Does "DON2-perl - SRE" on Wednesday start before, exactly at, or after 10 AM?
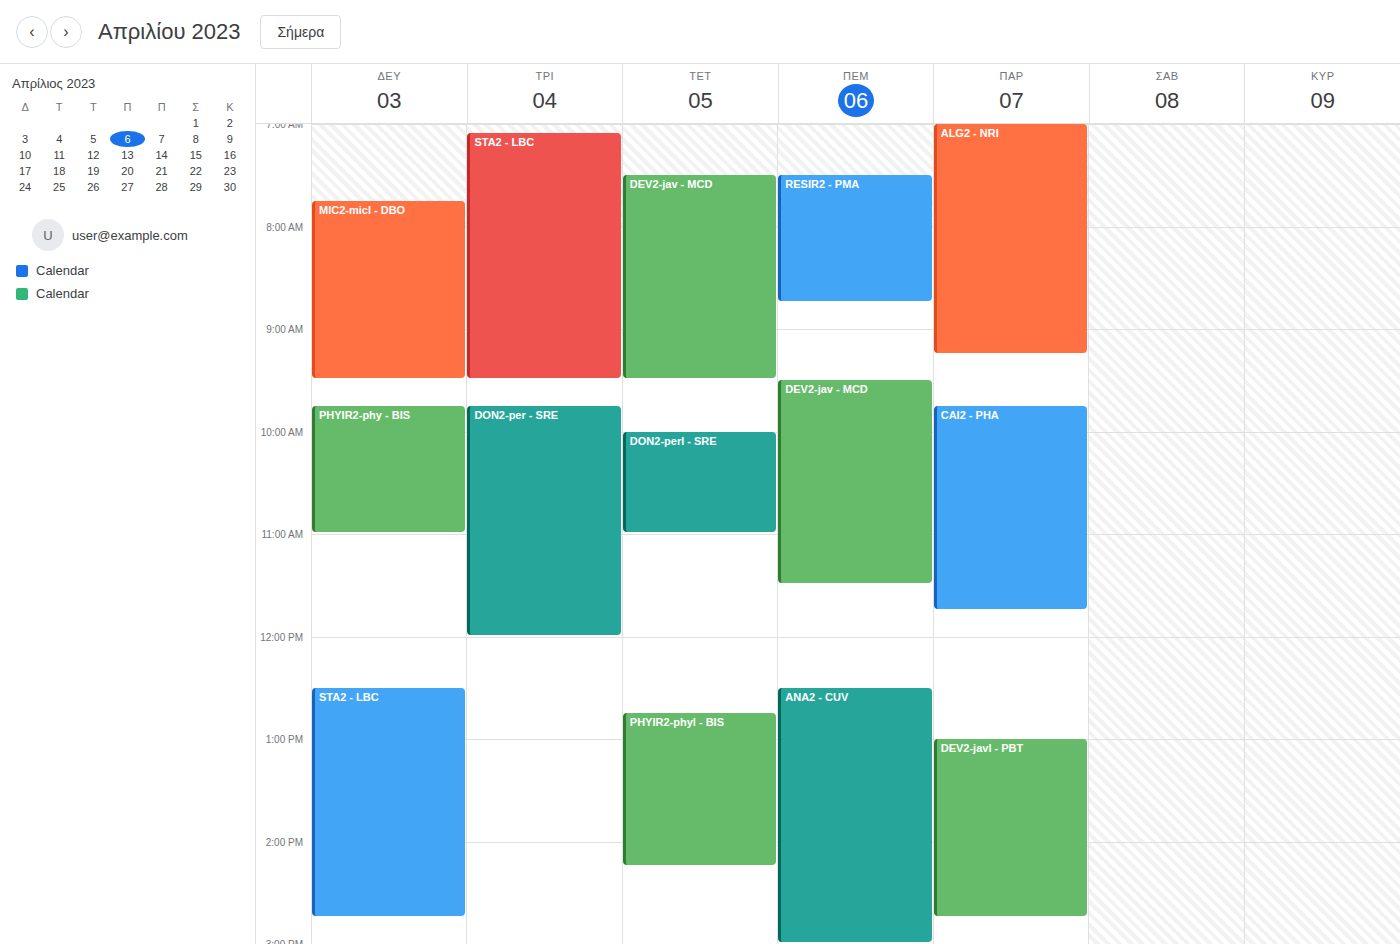
10:00 AM -- exactly at 10 AM, on the 10 AM line.